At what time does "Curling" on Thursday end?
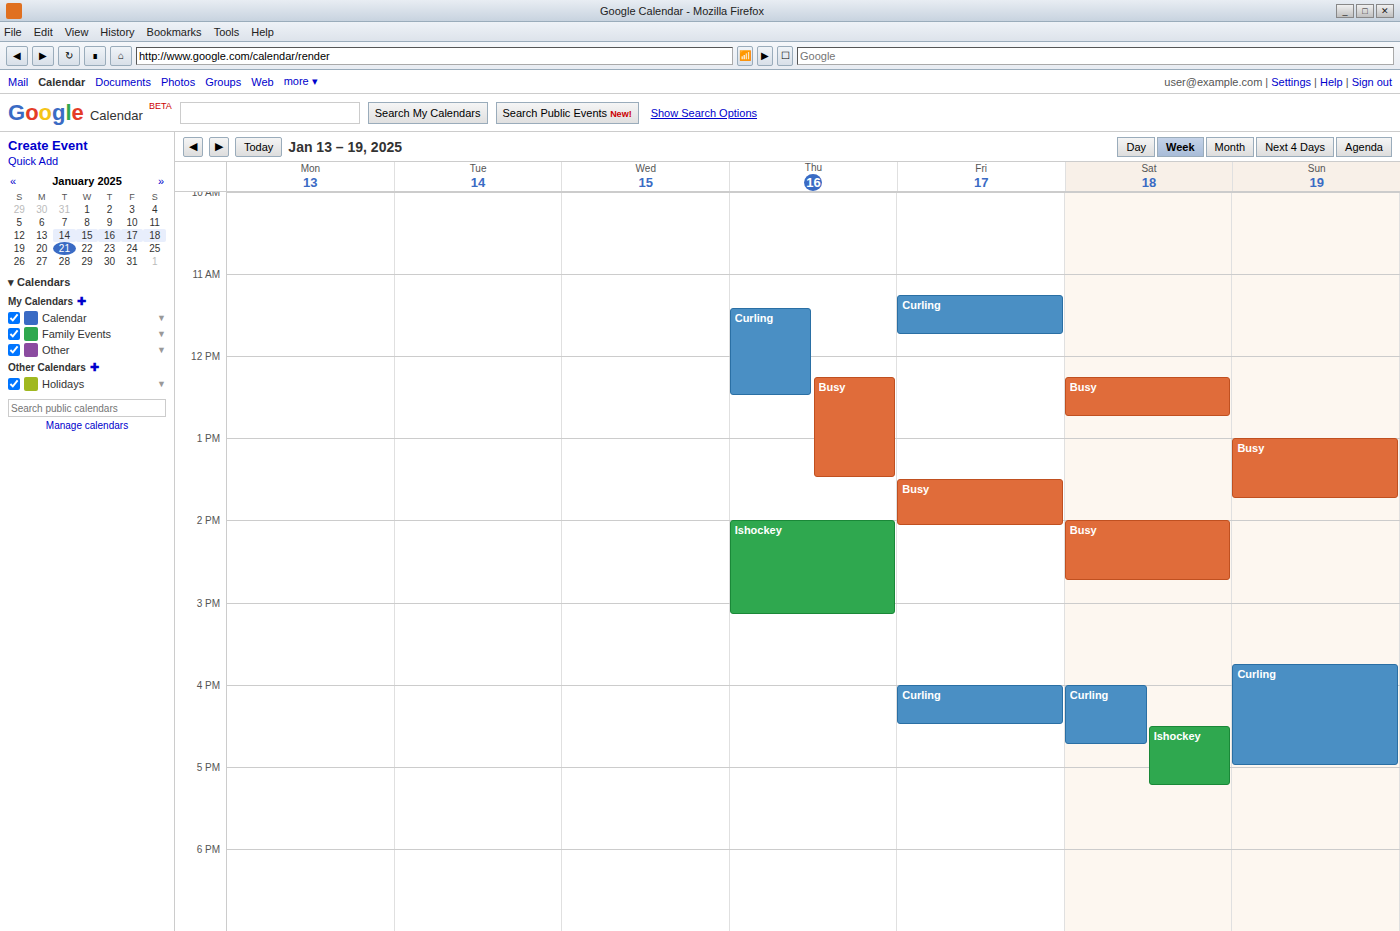
12:30 PM